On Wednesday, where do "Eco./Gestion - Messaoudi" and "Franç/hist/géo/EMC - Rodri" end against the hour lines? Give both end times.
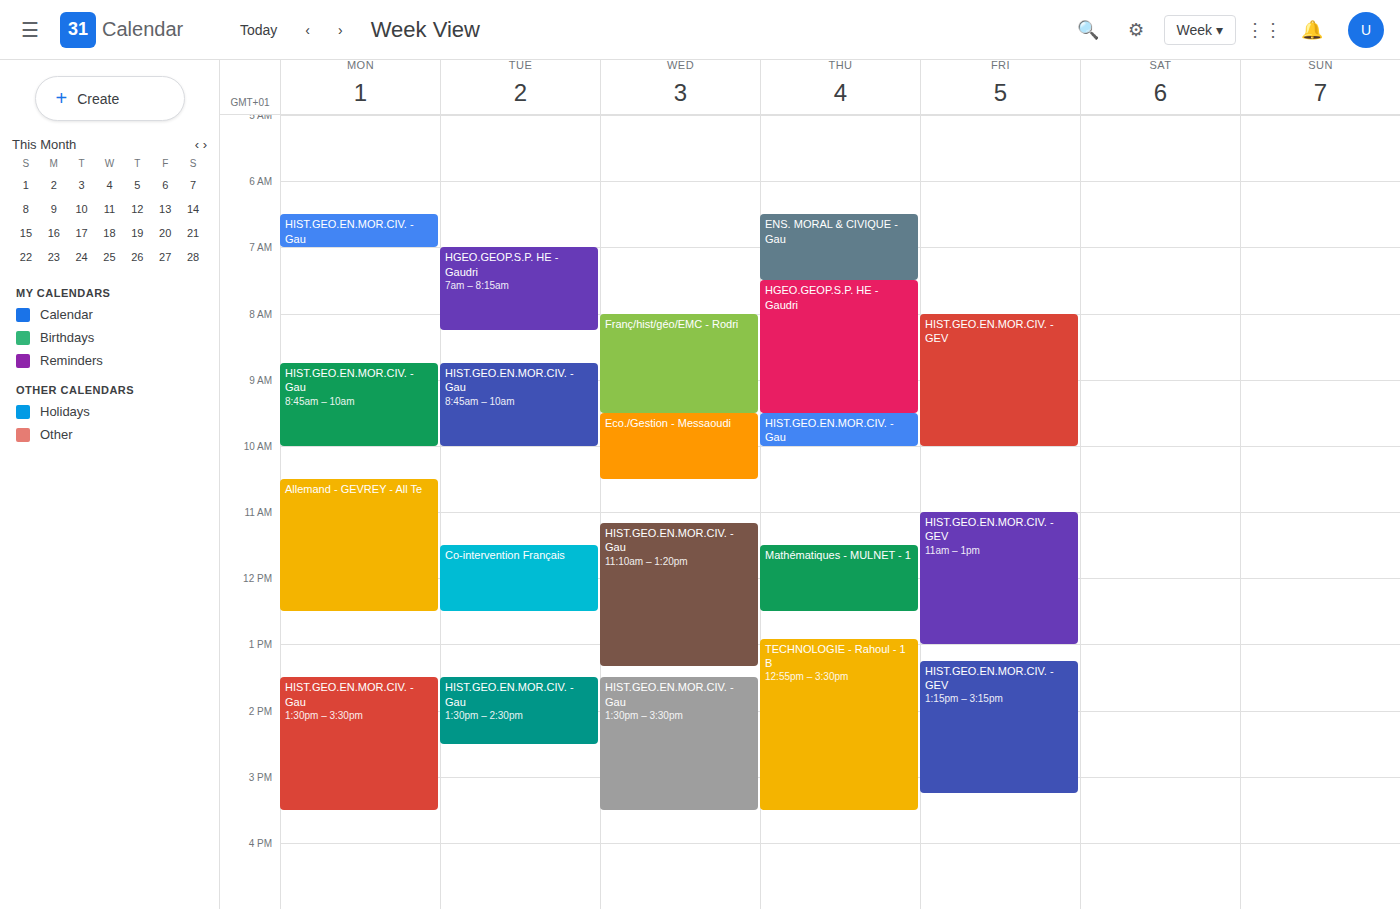
"Eco./Gestion - Messaoudi": 10:30, halfway between the 10:00 and 11:00 lines. "Franç/hist/géo/EMC - Rodri": 09:30, halfway between the 09:00 and 10:00 lines.